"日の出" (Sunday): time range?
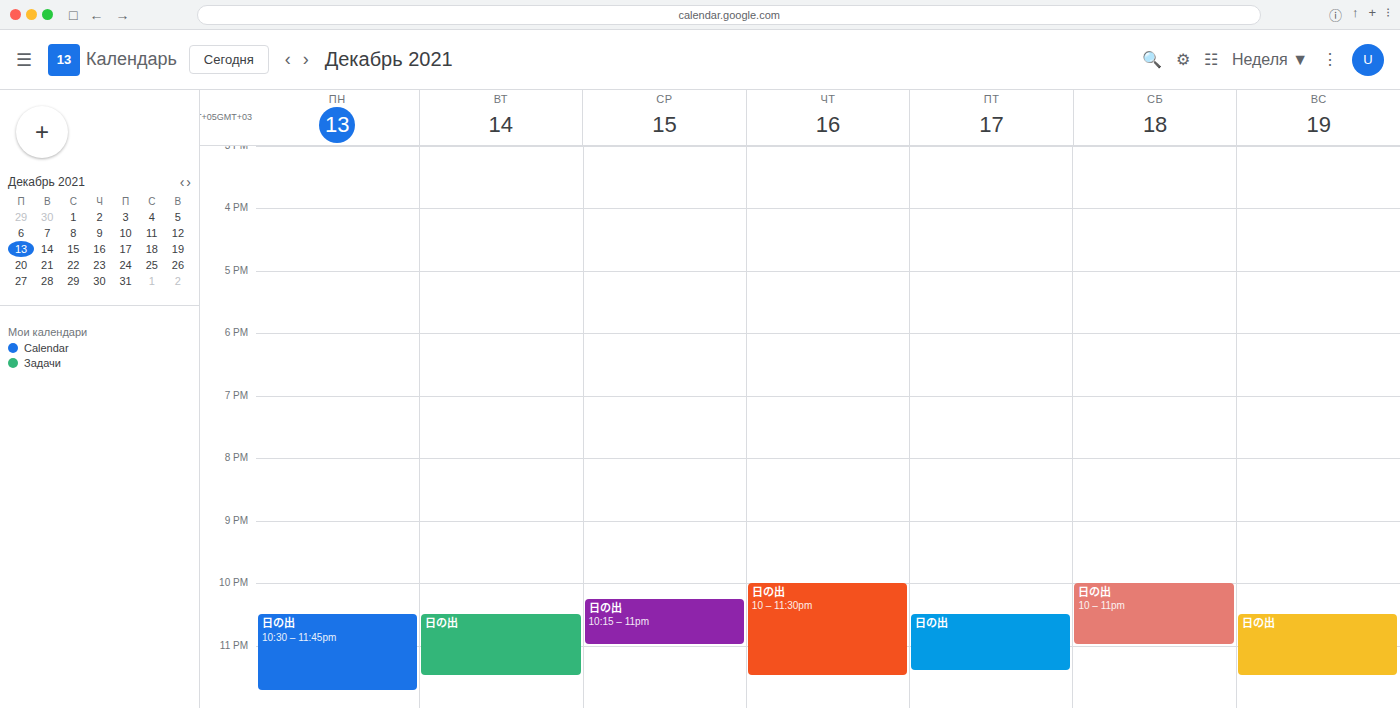
10:30 PM to 11:30 PM